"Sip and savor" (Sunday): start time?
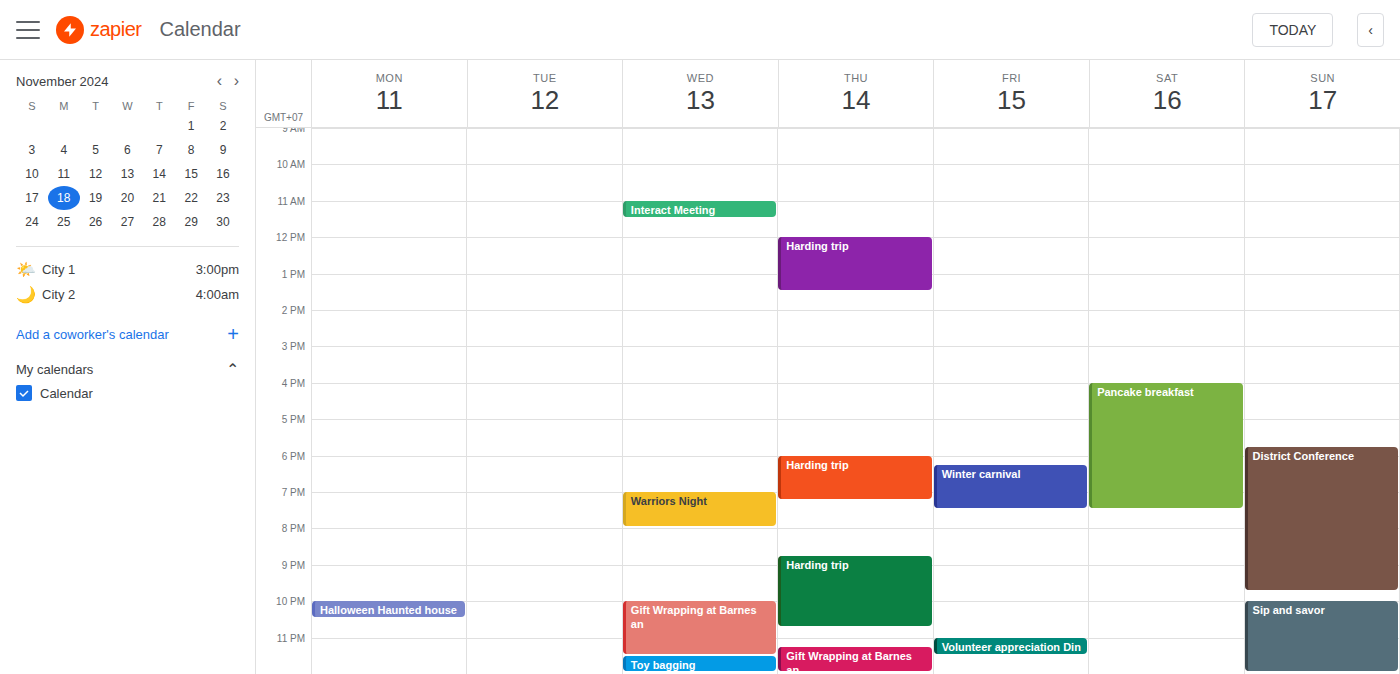
10:00 PM